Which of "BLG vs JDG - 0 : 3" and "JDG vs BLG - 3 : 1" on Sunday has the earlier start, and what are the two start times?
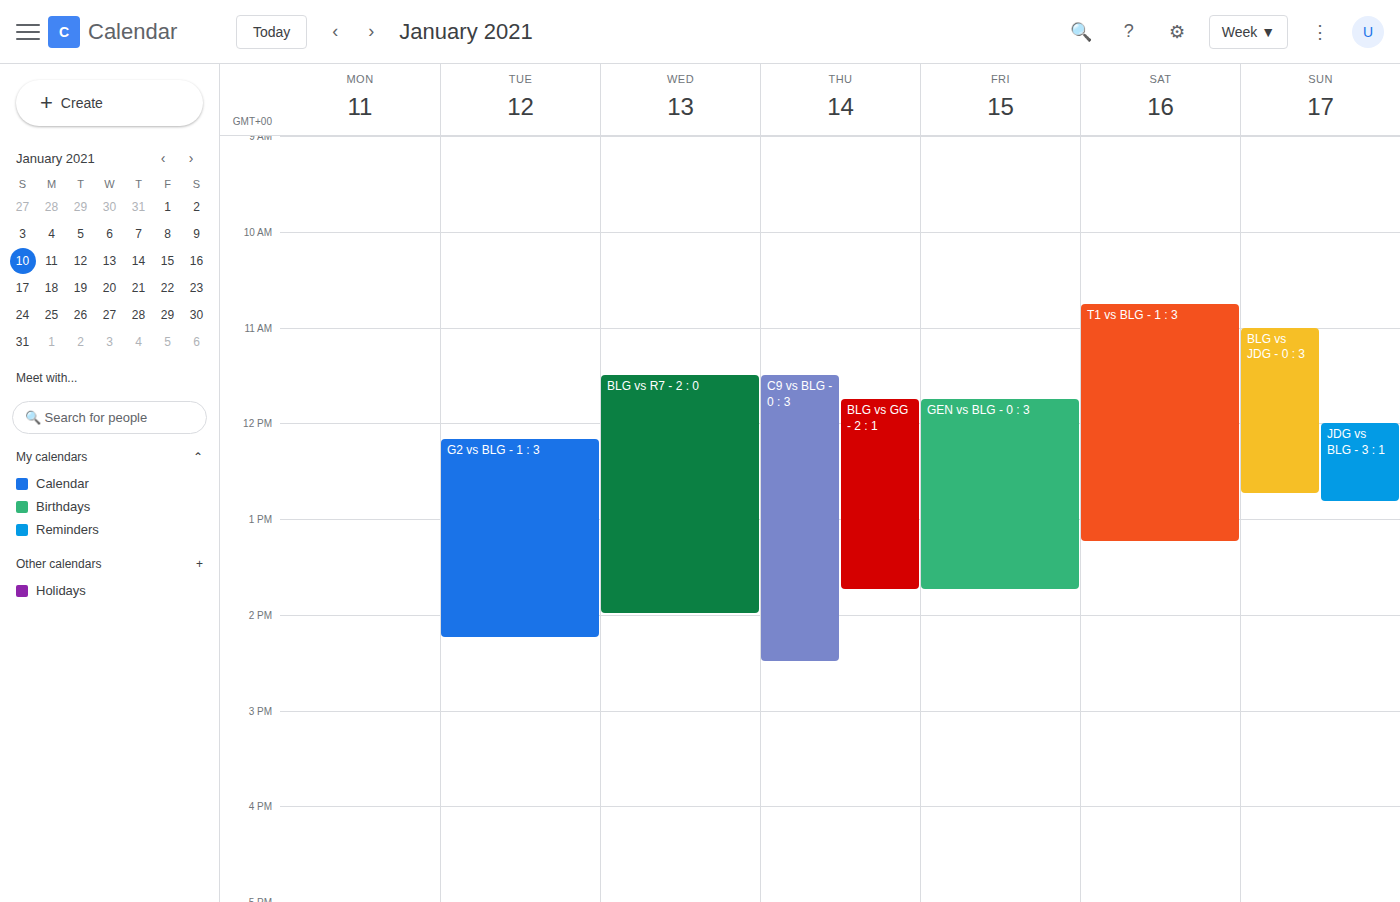
"BLG vs JDG - 0 : 3" 11:00 AM; "JDG vs BLG - 3 : 1" 12:00 PM.